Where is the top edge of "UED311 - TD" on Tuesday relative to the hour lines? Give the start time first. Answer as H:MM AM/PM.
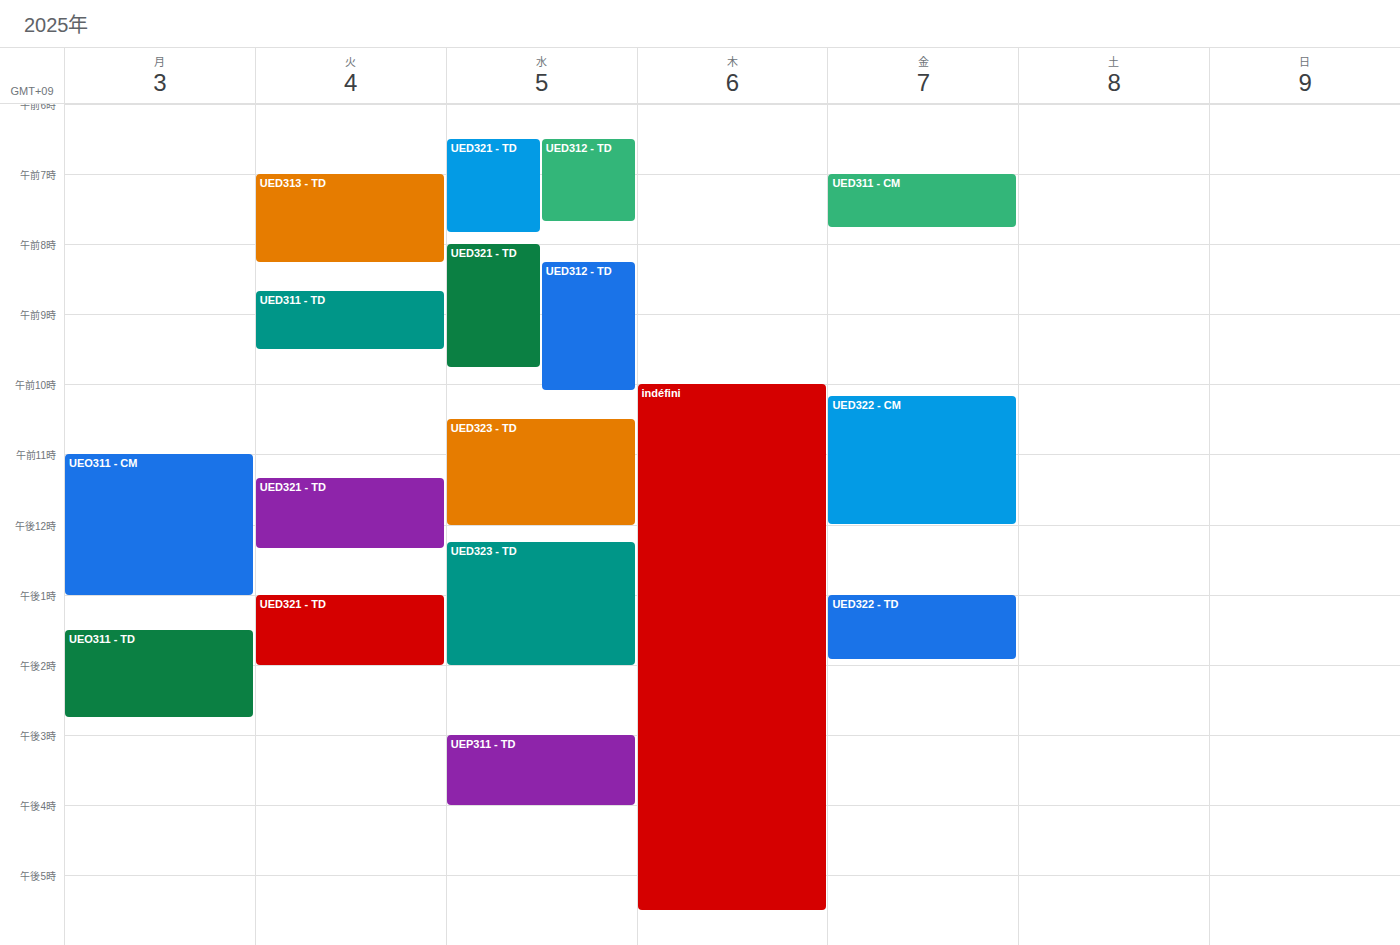
8:40 AM -- neither: 40 minutes below the 8 AM line and 20 minutes above the 9 AM line.